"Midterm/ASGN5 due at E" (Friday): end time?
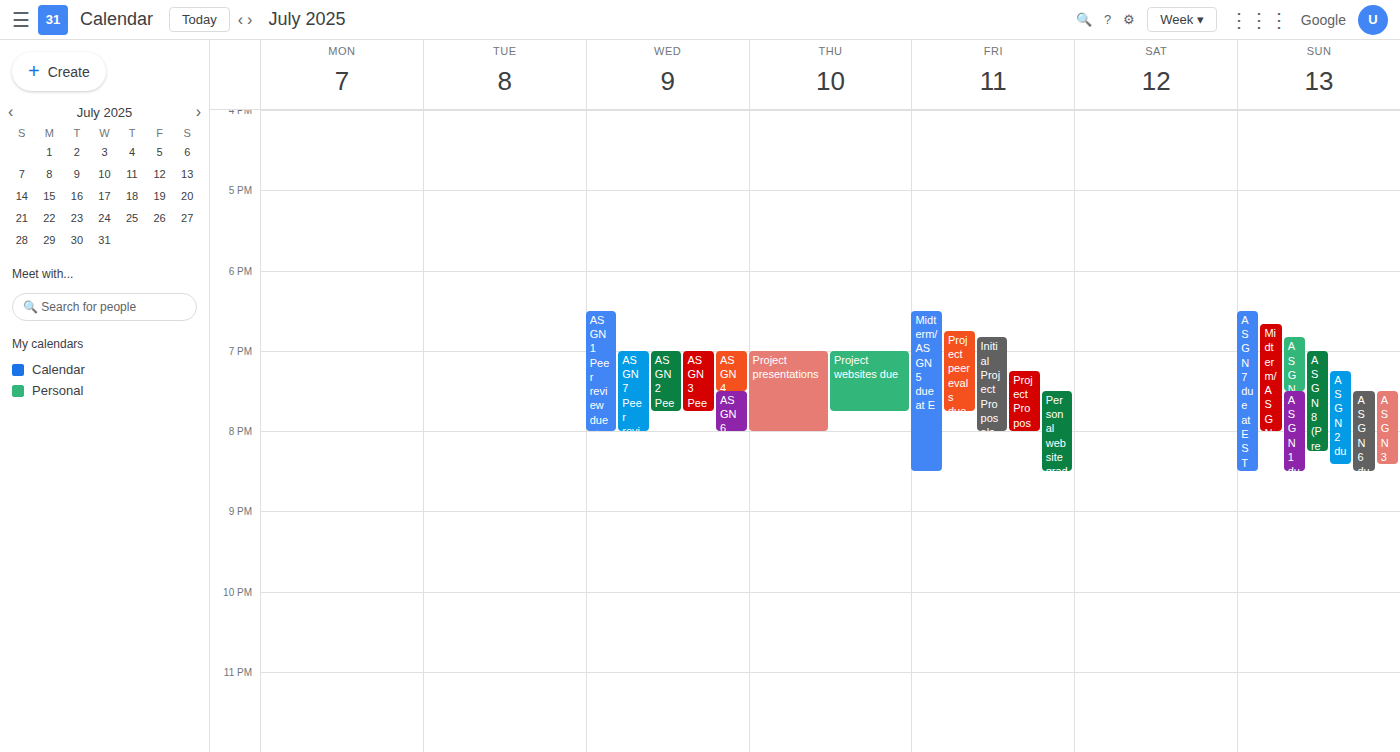
8:30 PM